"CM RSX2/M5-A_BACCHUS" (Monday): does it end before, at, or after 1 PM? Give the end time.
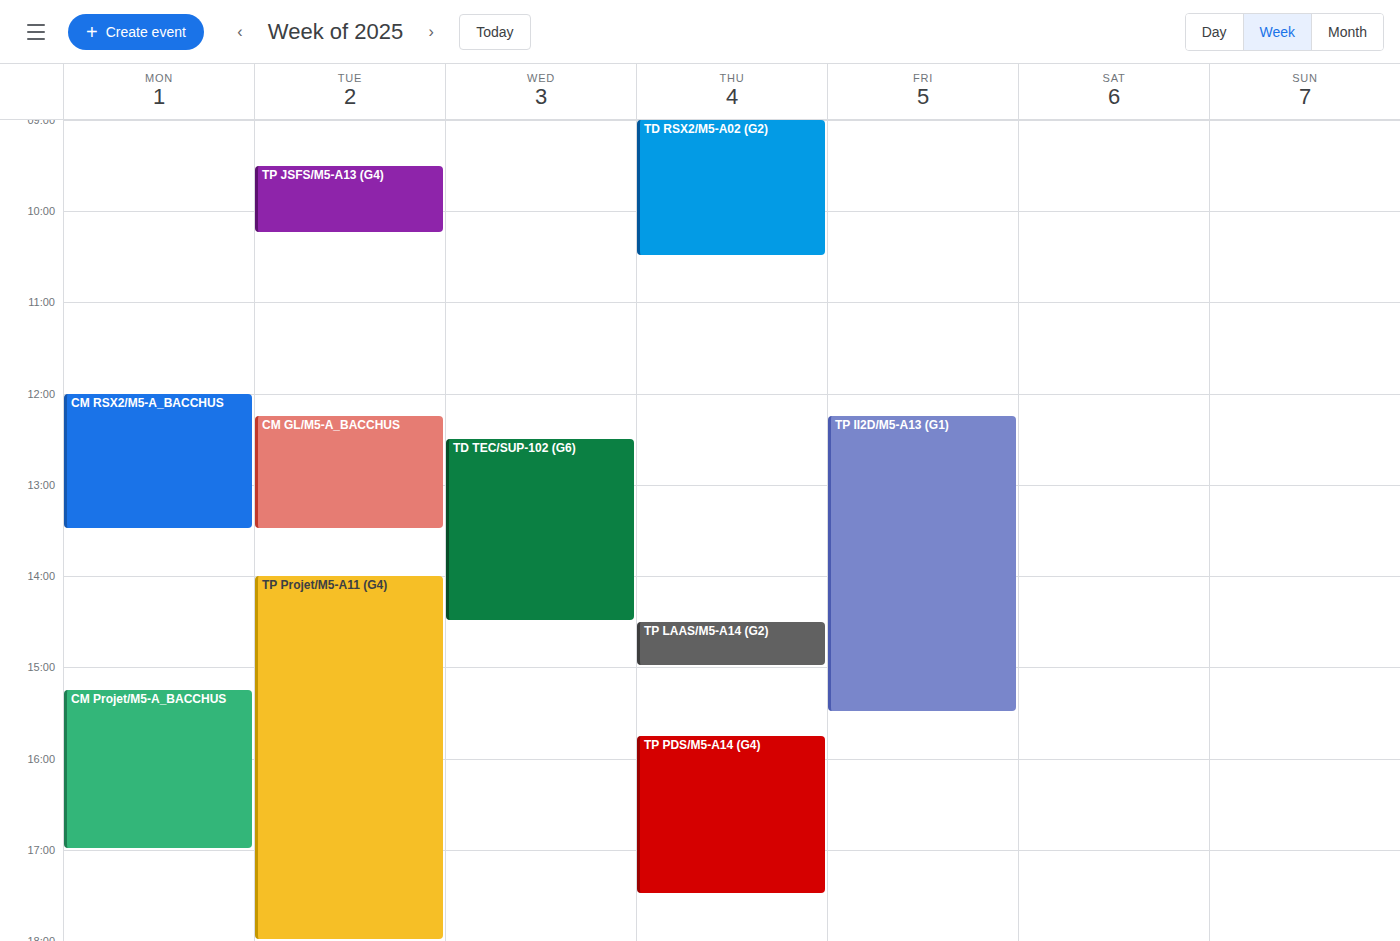
1:30 PM -- after 1 PM, 30 minutes below the 1 PM line.